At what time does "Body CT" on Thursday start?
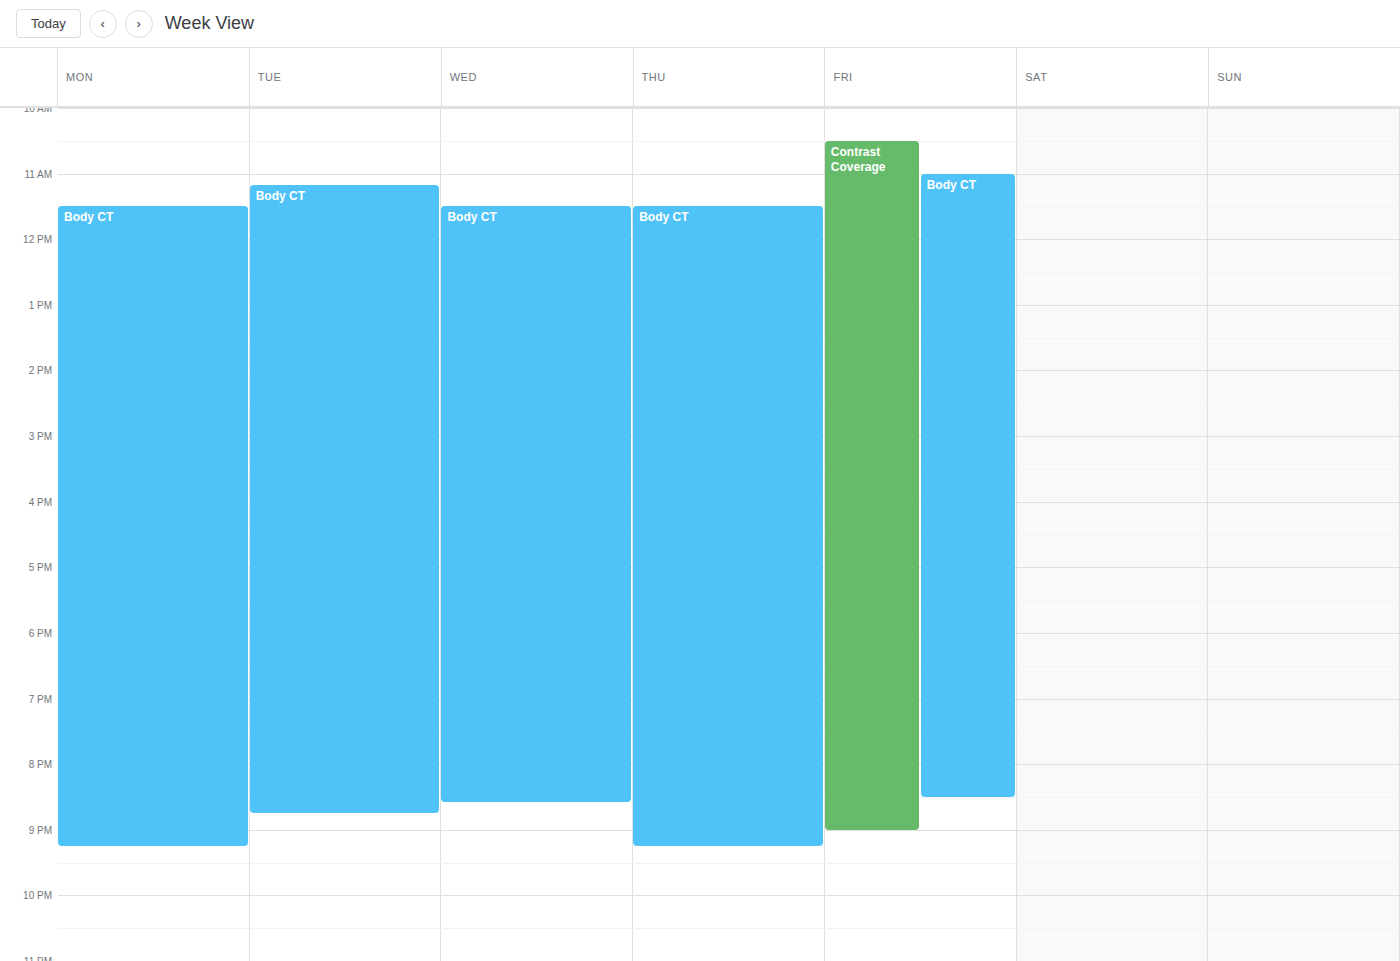
11:30 AM